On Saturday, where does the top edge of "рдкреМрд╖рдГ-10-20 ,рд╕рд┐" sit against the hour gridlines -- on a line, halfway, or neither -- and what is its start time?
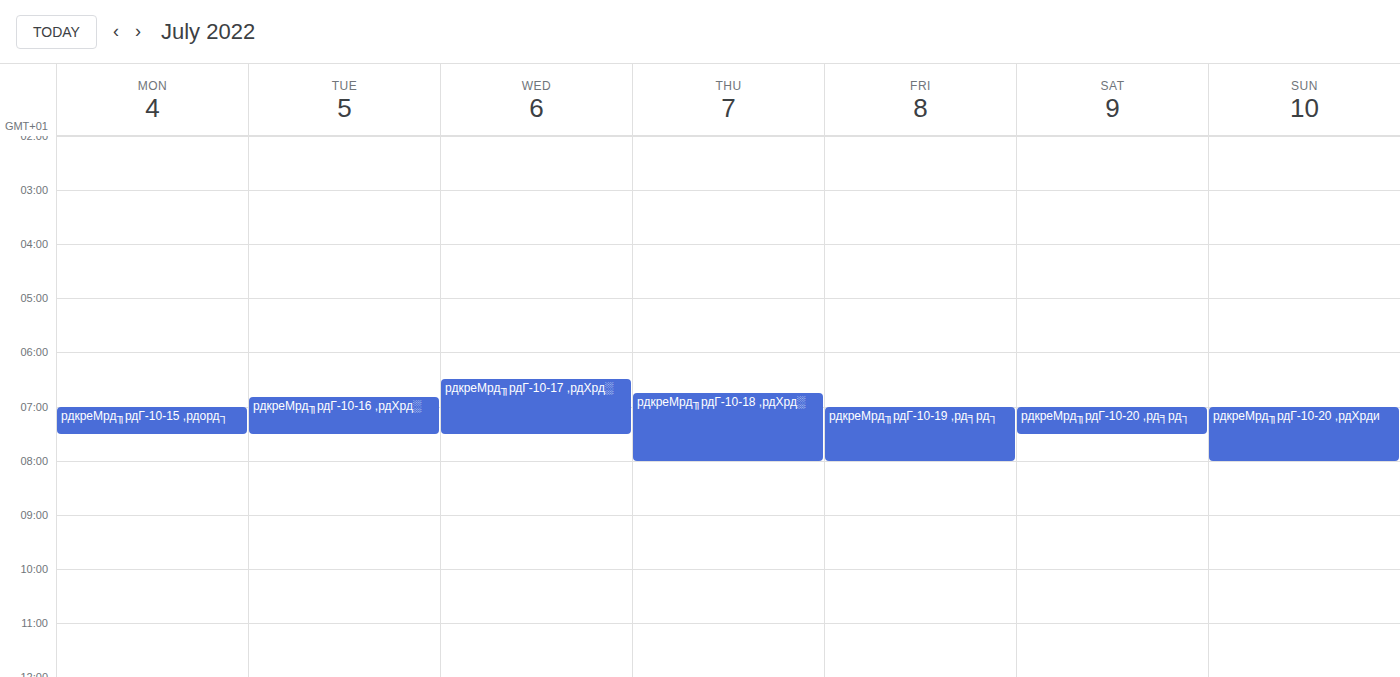
7:00 AM -- exactly on the 7 AM line.